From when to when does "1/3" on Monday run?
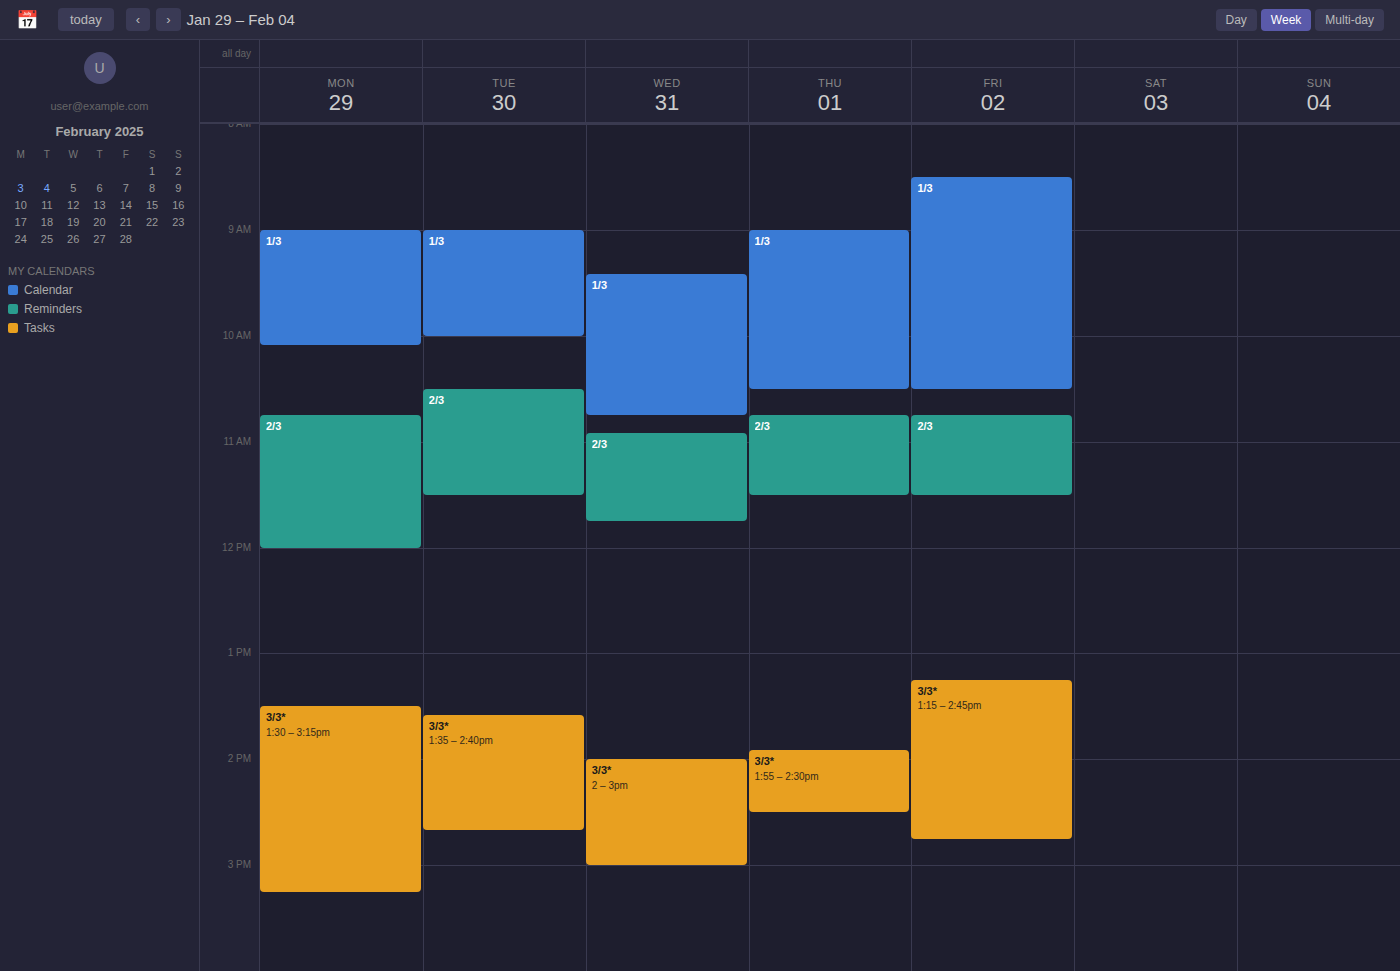
9:00 AM to 10:05 AM